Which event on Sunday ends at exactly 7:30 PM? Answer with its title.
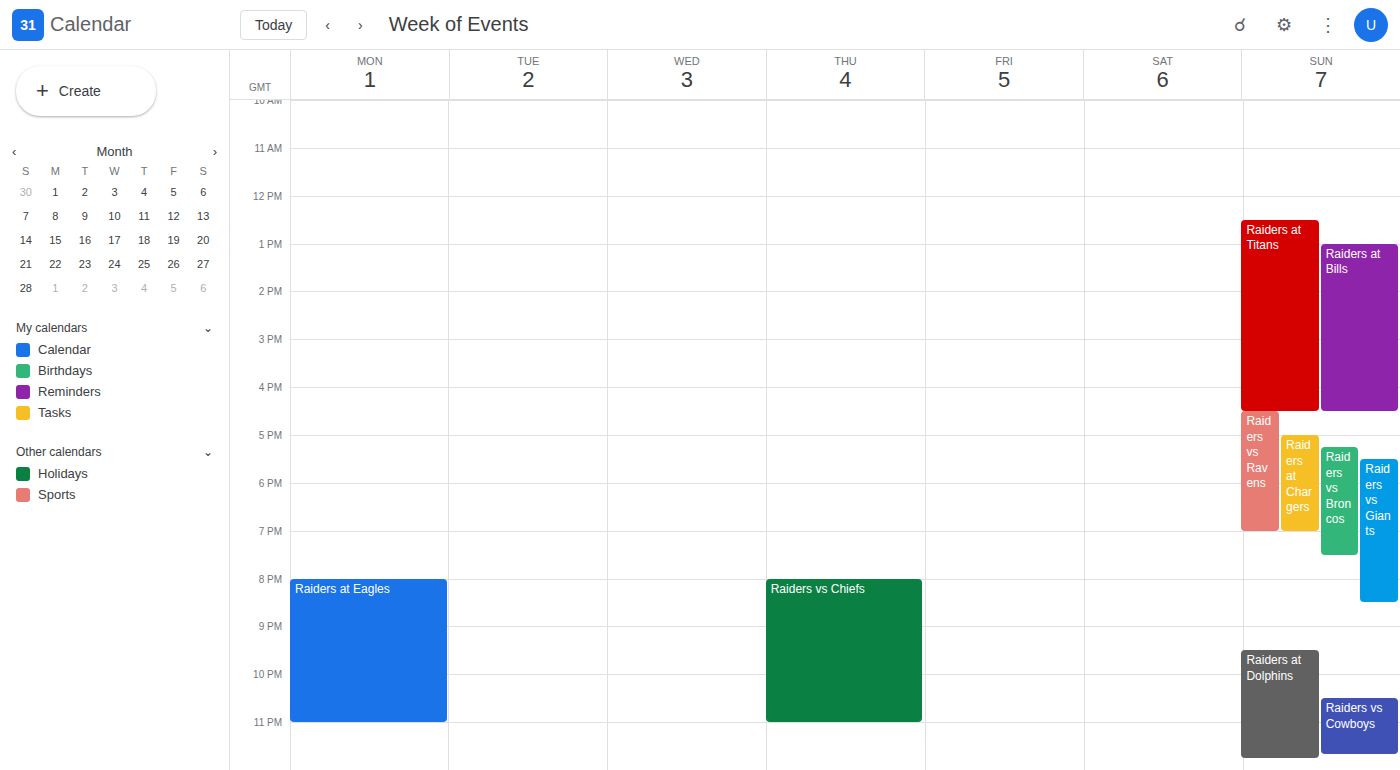
"Raiders vs Broncos"